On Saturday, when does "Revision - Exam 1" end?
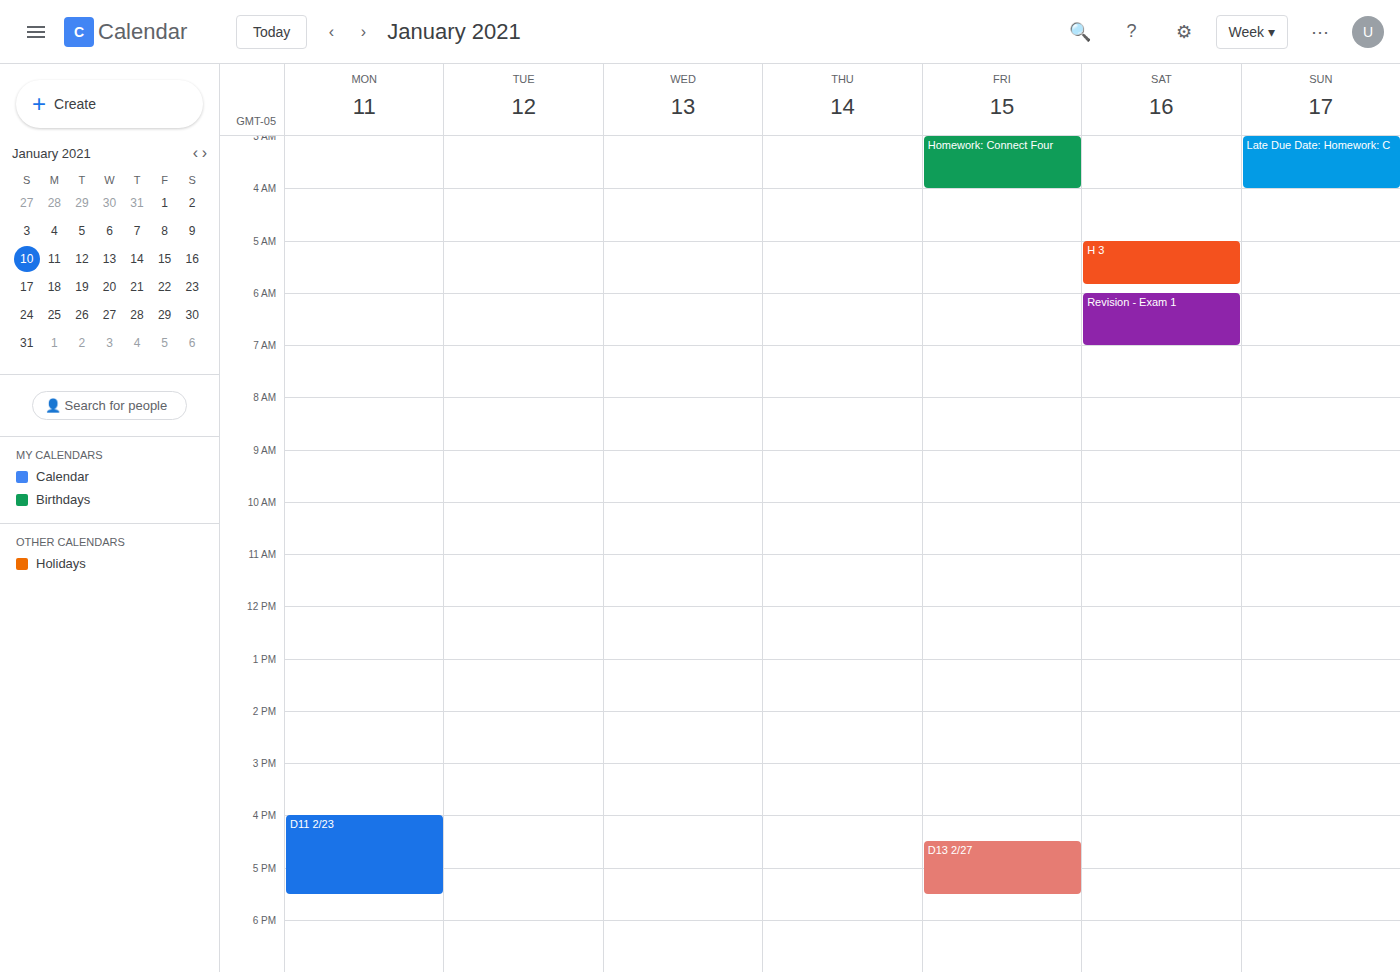
7:00 AM